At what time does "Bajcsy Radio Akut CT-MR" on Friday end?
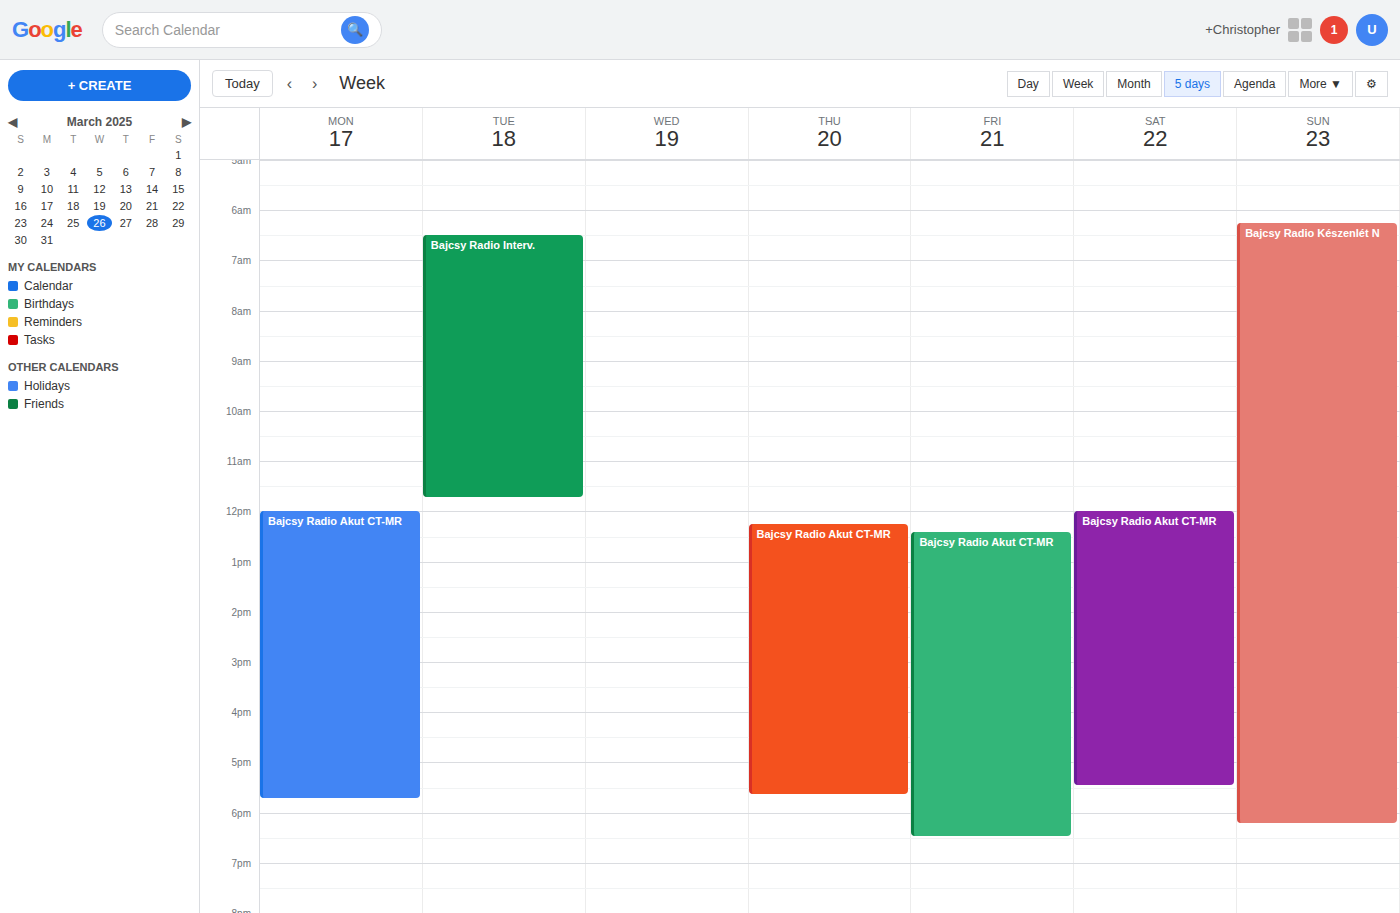
6:30 PM